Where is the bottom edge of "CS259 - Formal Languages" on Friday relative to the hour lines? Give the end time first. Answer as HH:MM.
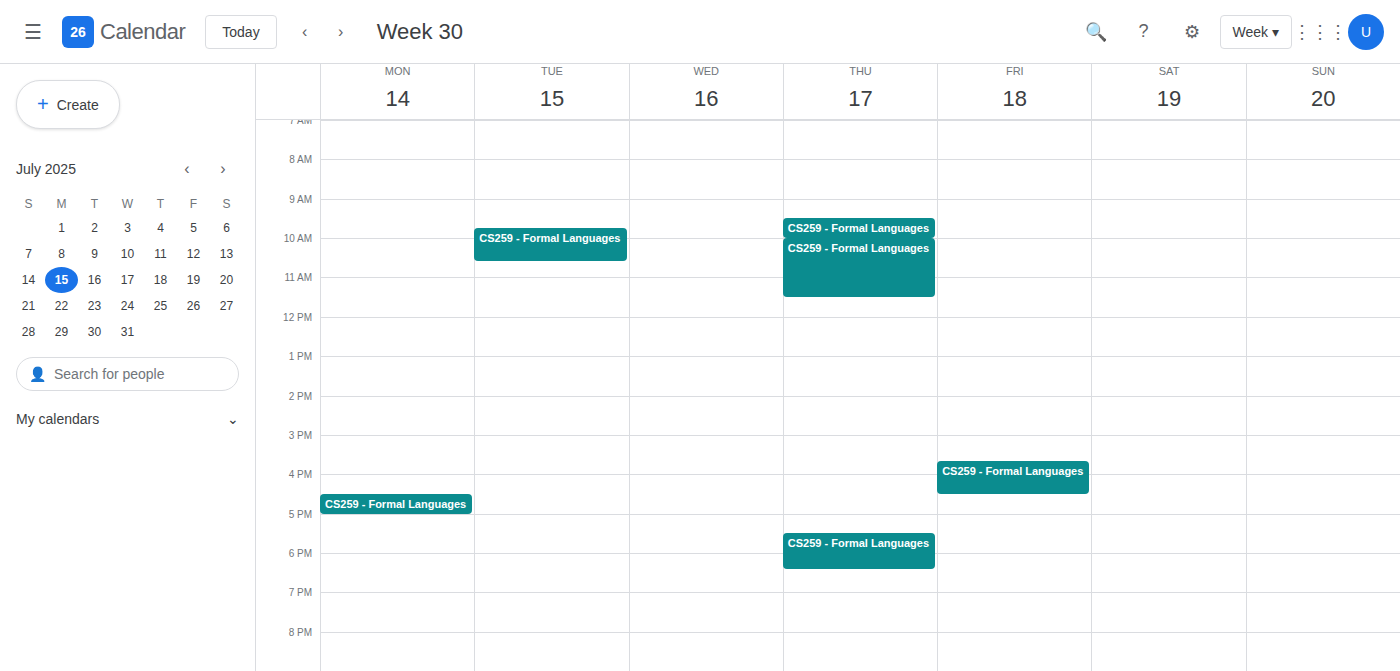
16:30 -- halfway between the 16:00 and 17:00 lines.